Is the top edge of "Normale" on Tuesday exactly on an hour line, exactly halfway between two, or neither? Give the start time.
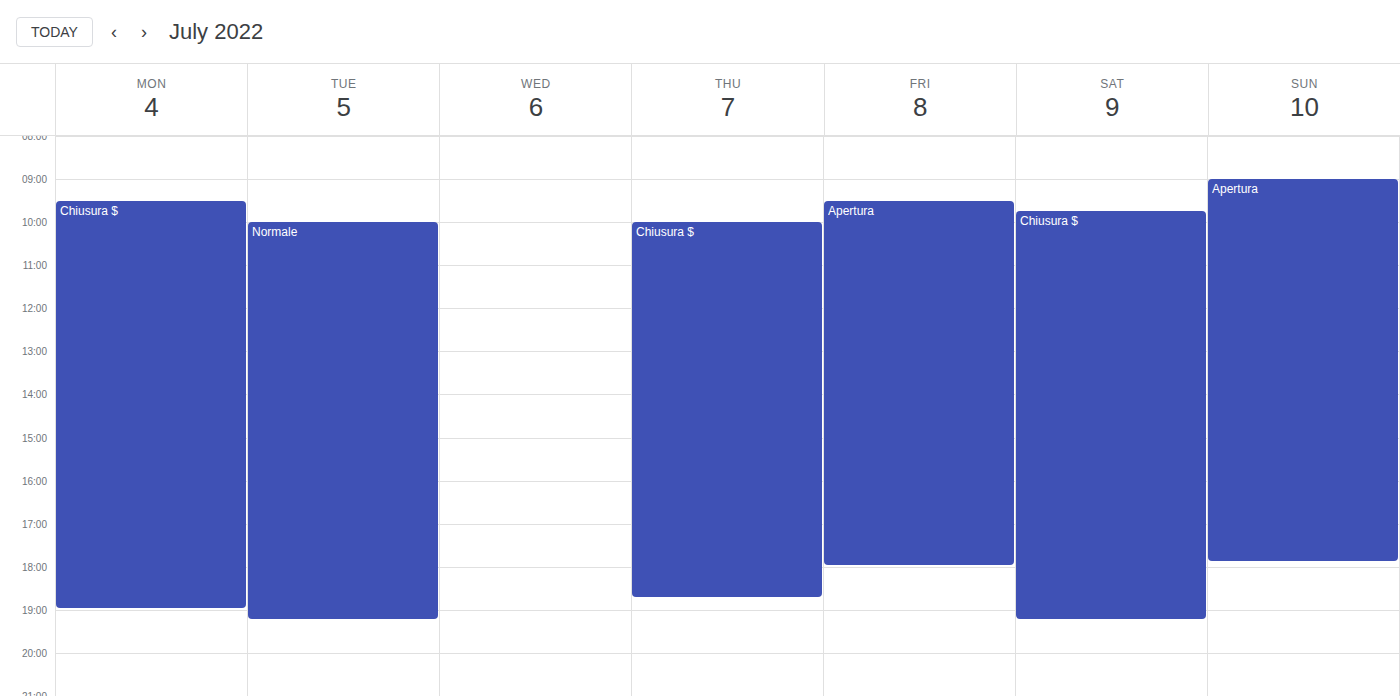
10:00 AM -- exactly on the 10 AM line.